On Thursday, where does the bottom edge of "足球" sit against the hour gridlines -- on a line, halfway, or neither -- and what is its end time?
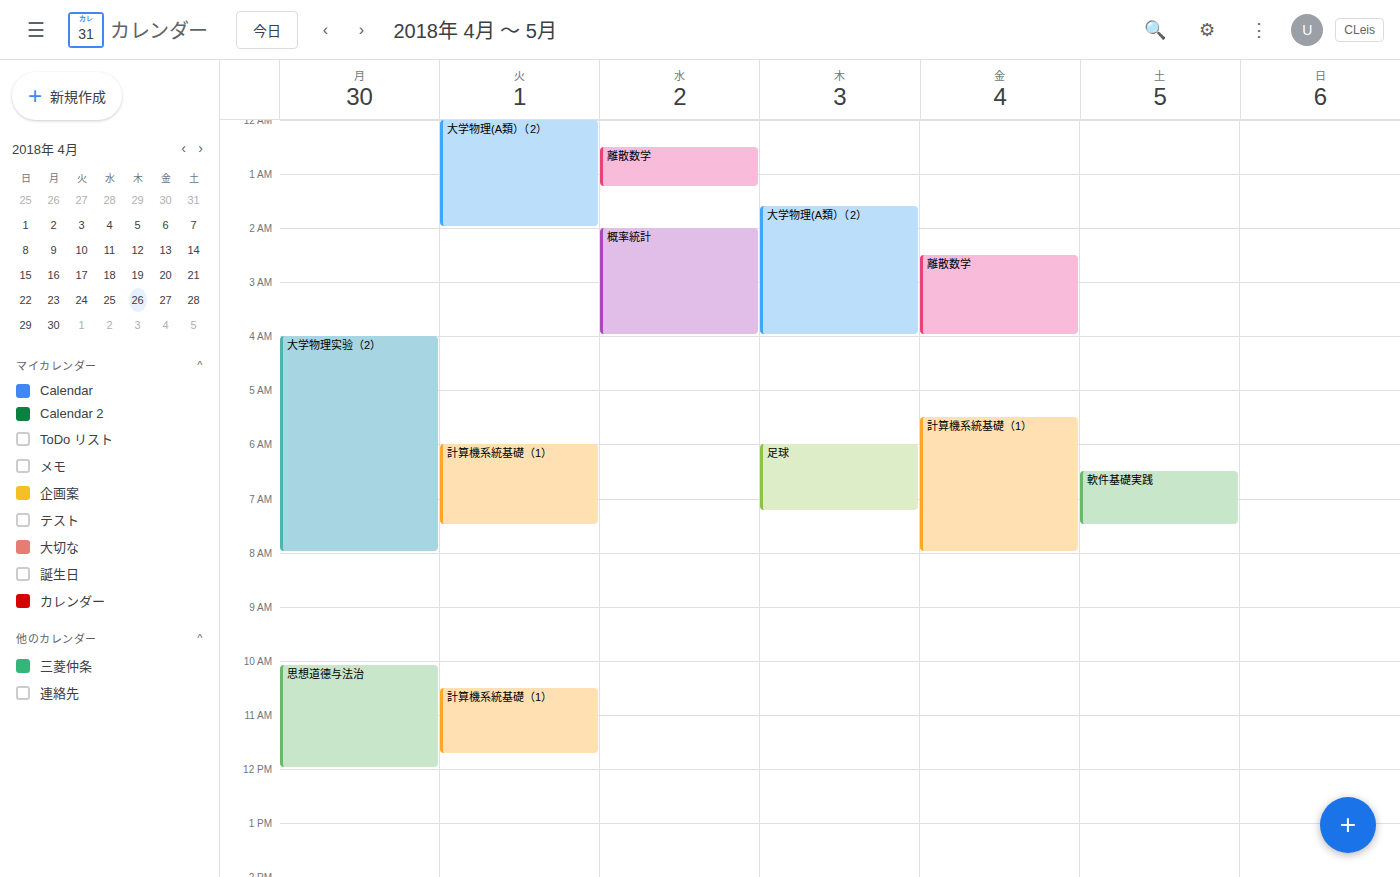
7:15 AM -- neither: a quarter of the way from the 7 AM line to the 8 AM line.